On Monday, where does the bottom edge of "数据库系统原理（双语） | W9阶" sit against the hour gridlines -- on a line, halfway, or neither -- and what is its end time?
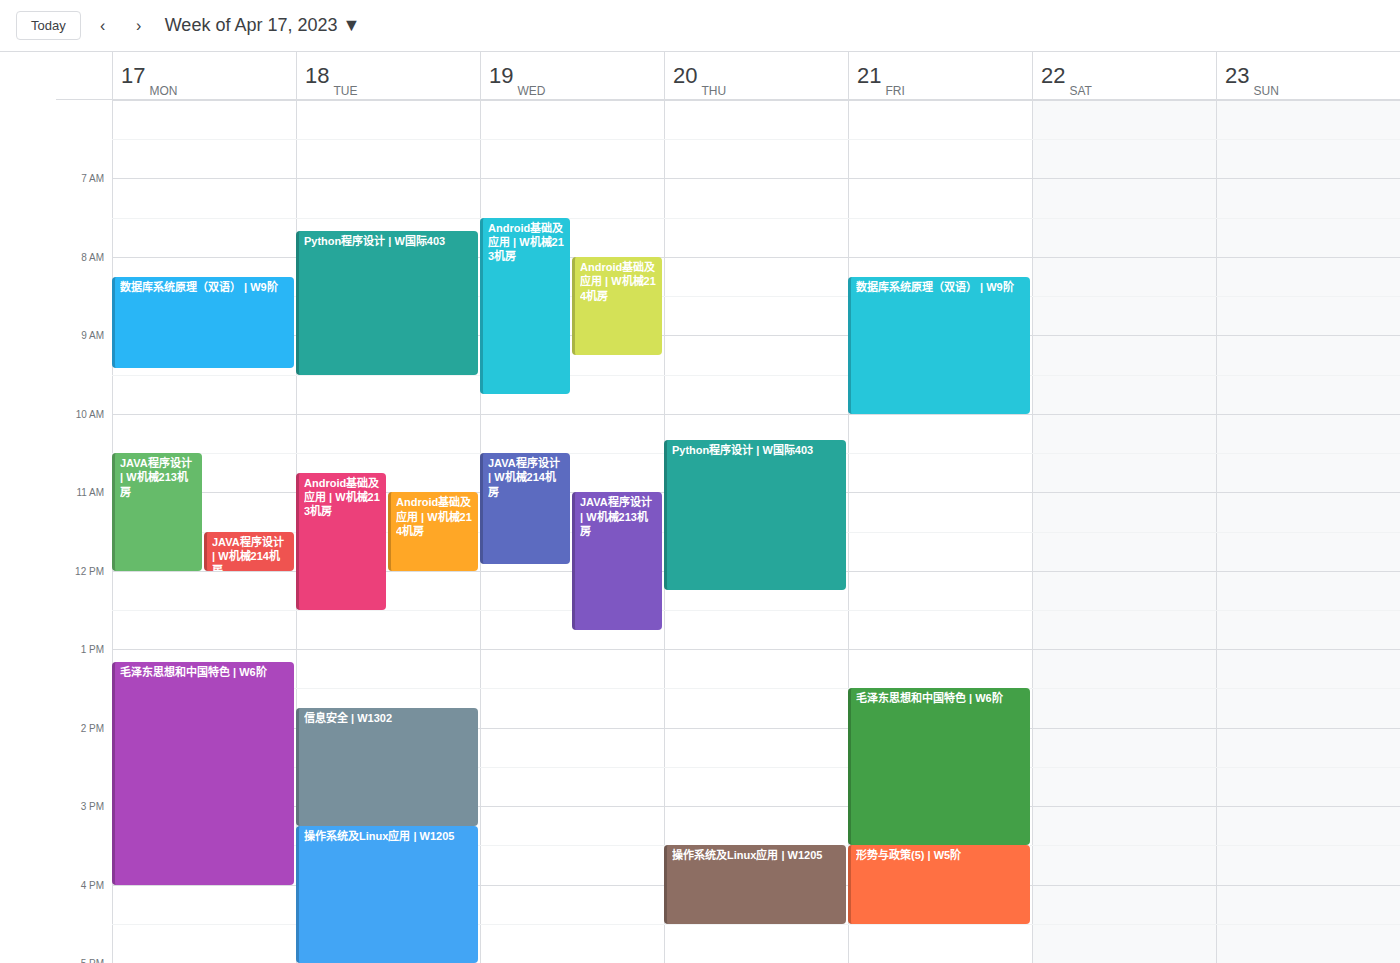
9:25 AM -- neither: 25 minutes below the 9 AM line and 35 minutes above the 10 AM line.